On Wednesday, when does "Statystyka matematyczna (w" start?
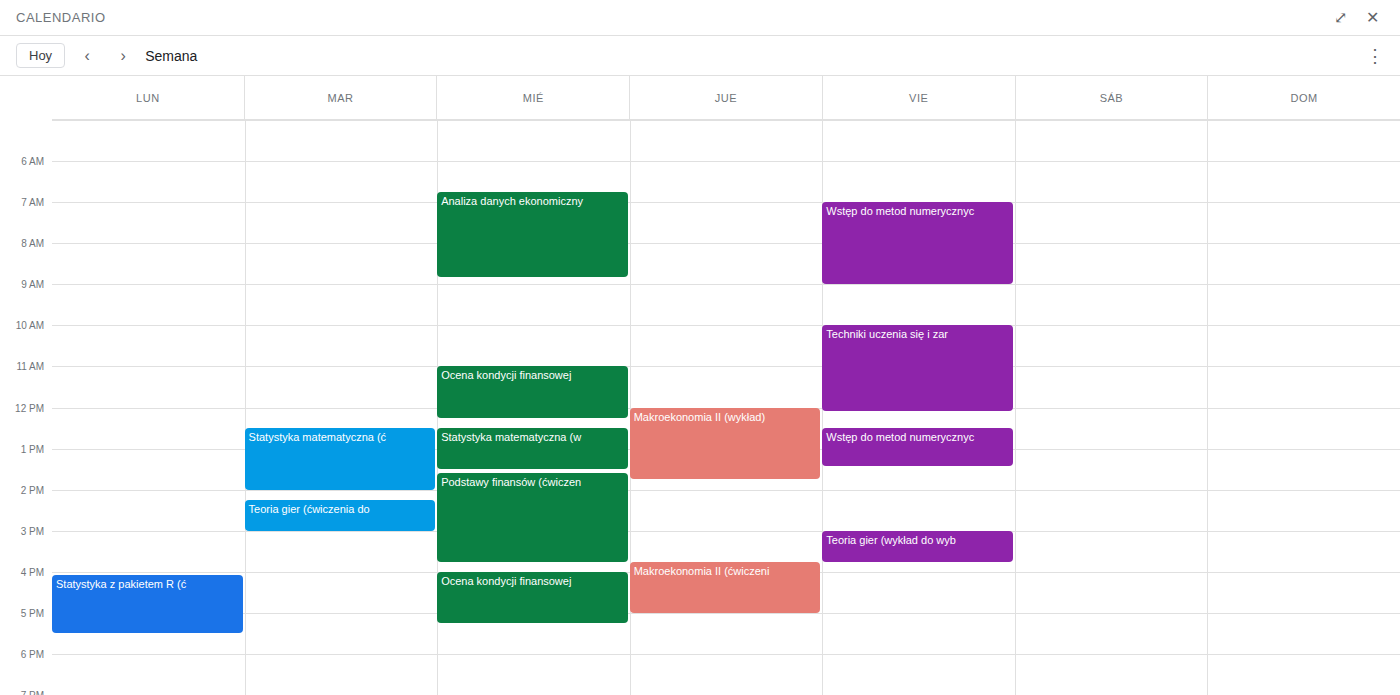
12:30